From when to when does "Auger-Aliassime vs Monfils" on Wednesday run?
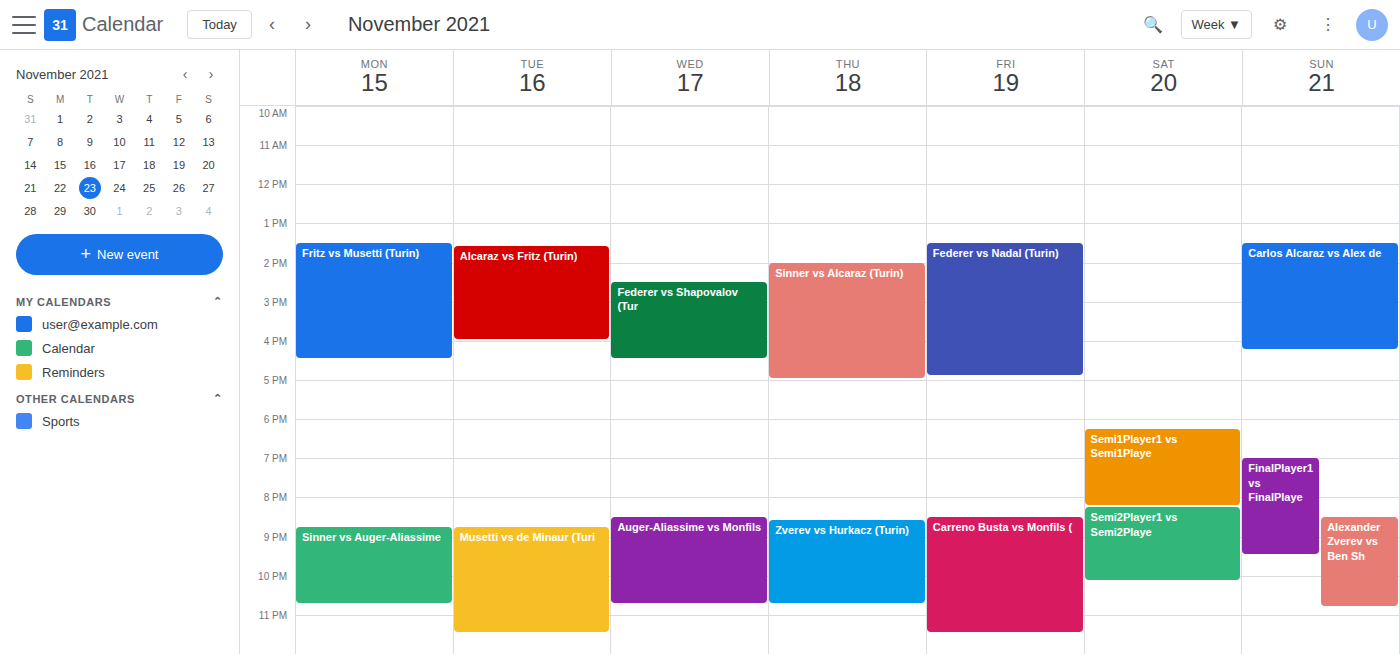
8:30 PM to 10:45 PM